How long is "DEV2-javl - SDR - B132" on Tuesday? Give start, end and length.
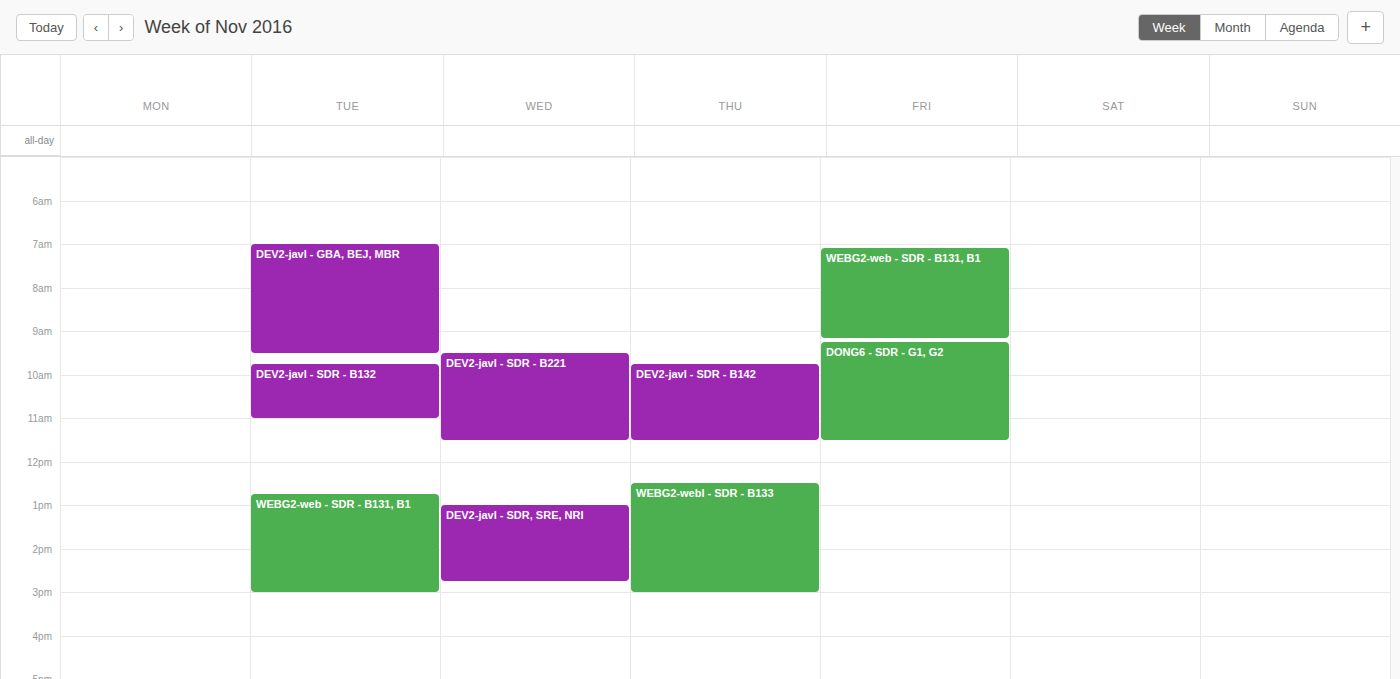
9:45 AM to 11:00 AM, 1 hour 15 minutes